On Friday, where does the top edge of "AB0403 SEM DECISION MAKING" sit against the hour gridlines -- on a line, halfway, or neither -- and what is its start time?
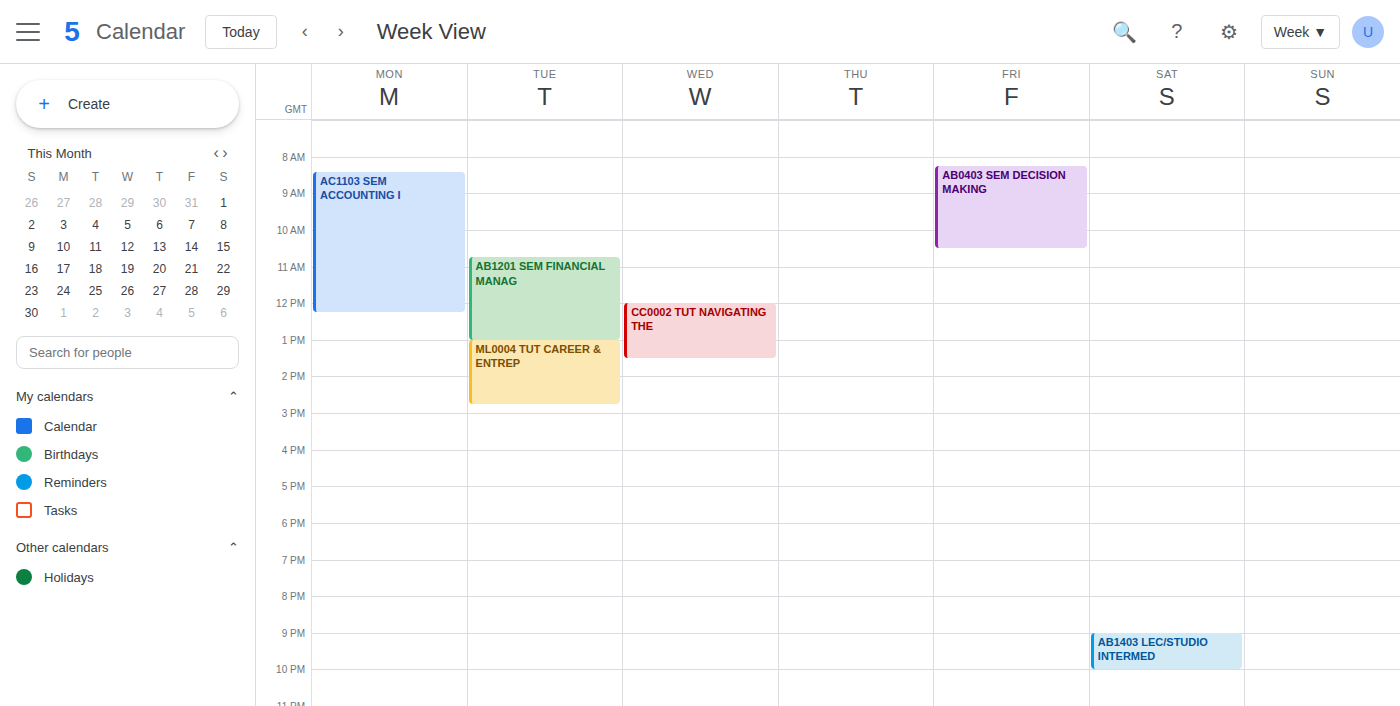
8:15 AM -- neither: a quarter of the way from the 8 AM line to the 9 AM line.